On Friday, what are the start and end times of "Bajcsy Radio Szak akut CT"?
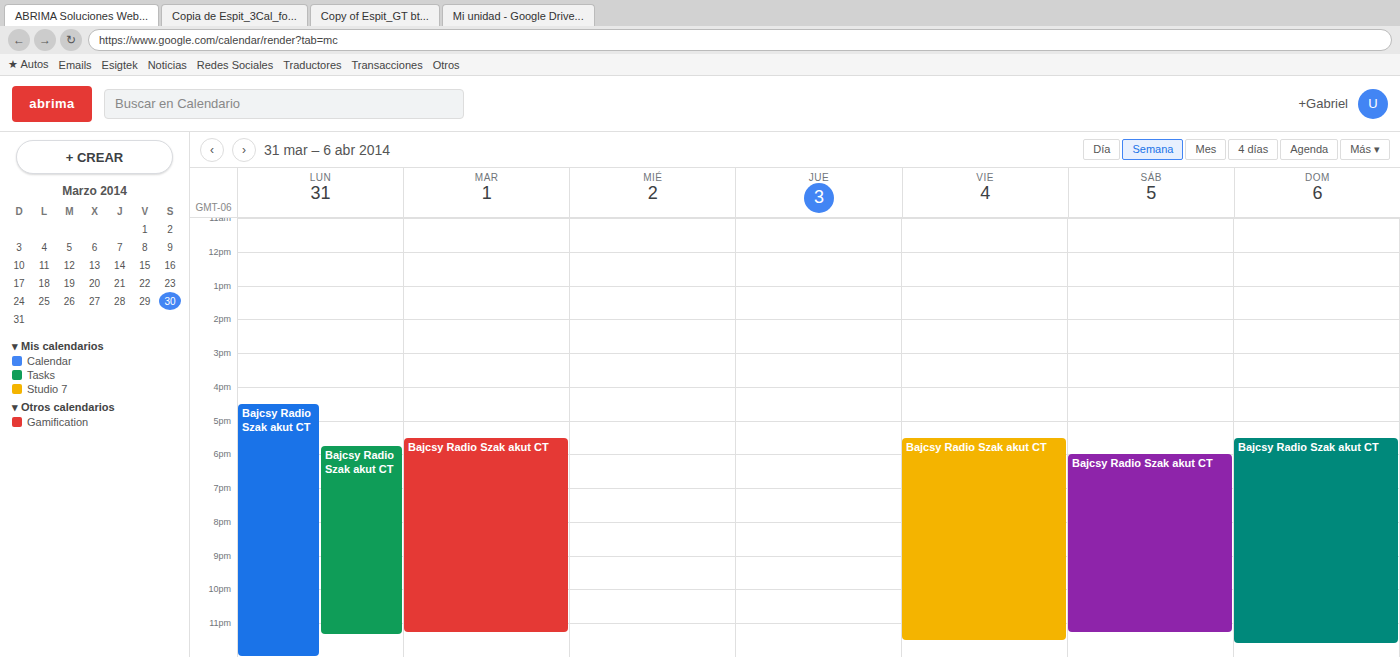
17:30 to 23:30